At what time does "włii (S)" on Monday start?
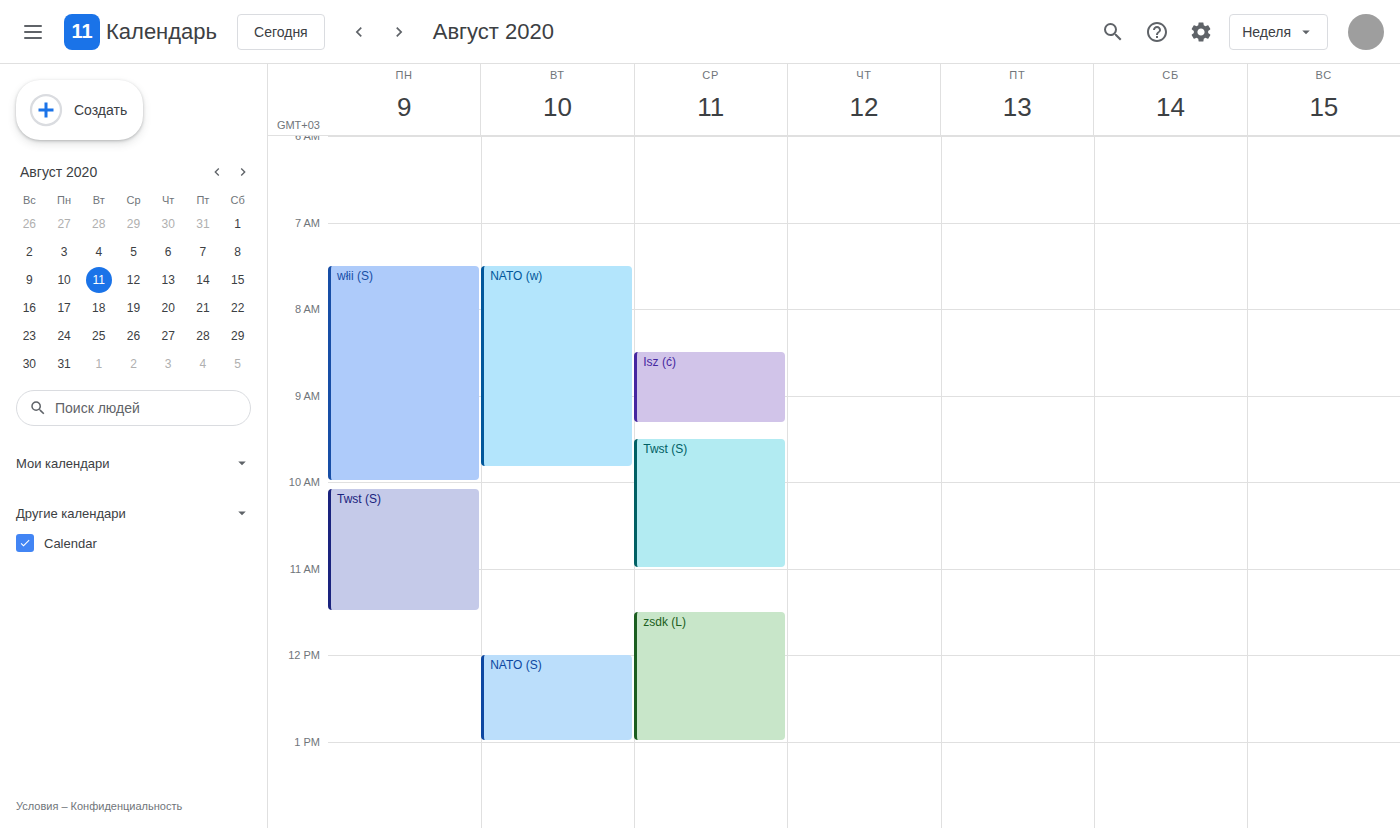
7:30 AM